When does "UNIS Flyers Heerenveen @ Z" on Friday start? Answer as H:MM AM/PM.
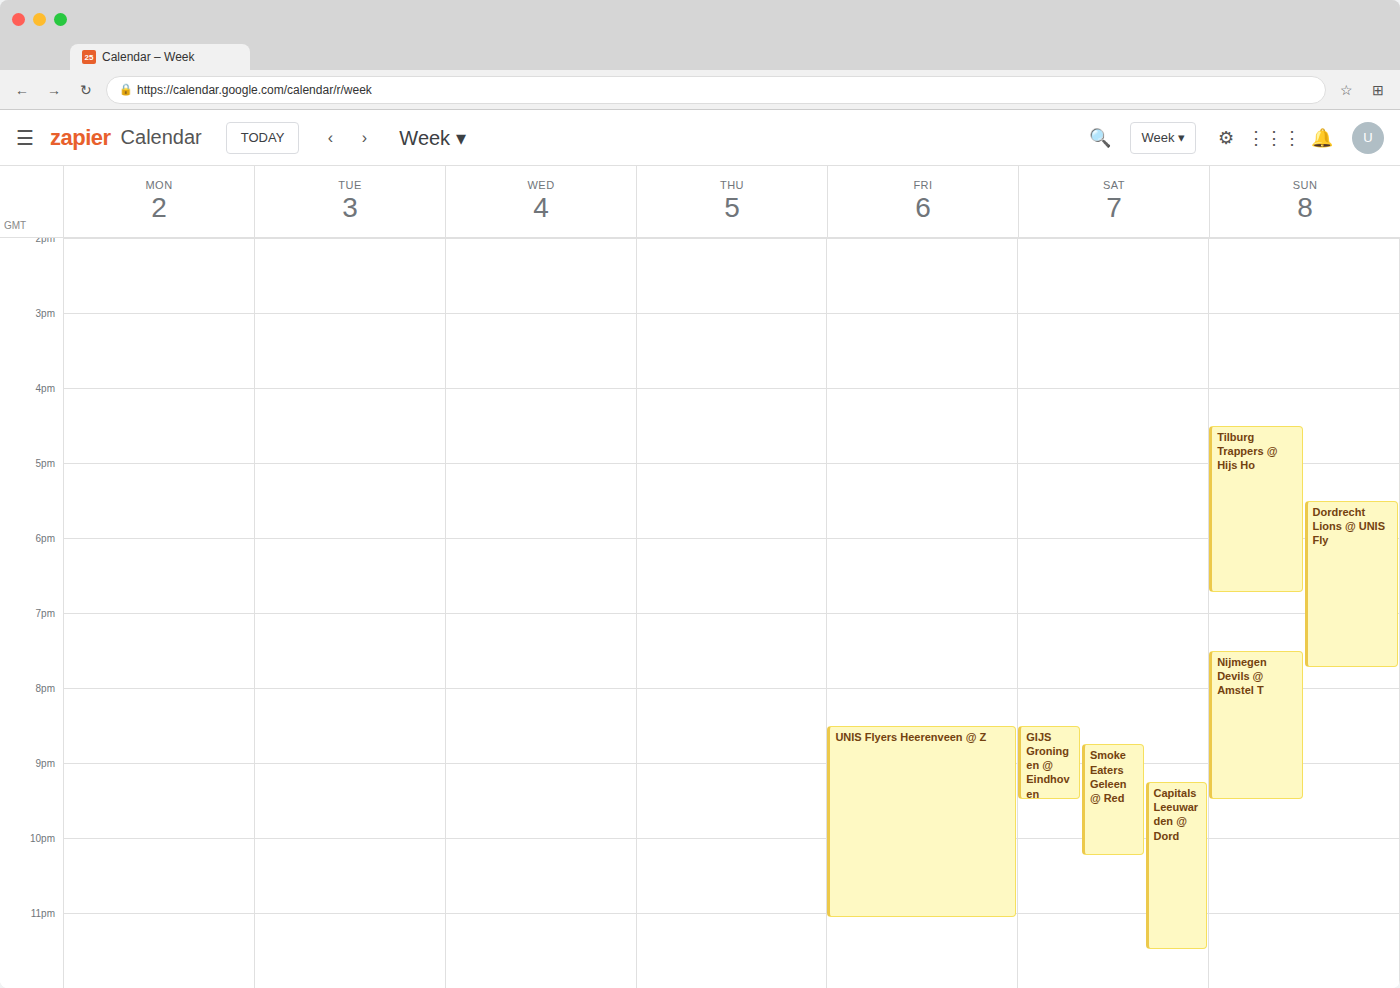
8:30 PM